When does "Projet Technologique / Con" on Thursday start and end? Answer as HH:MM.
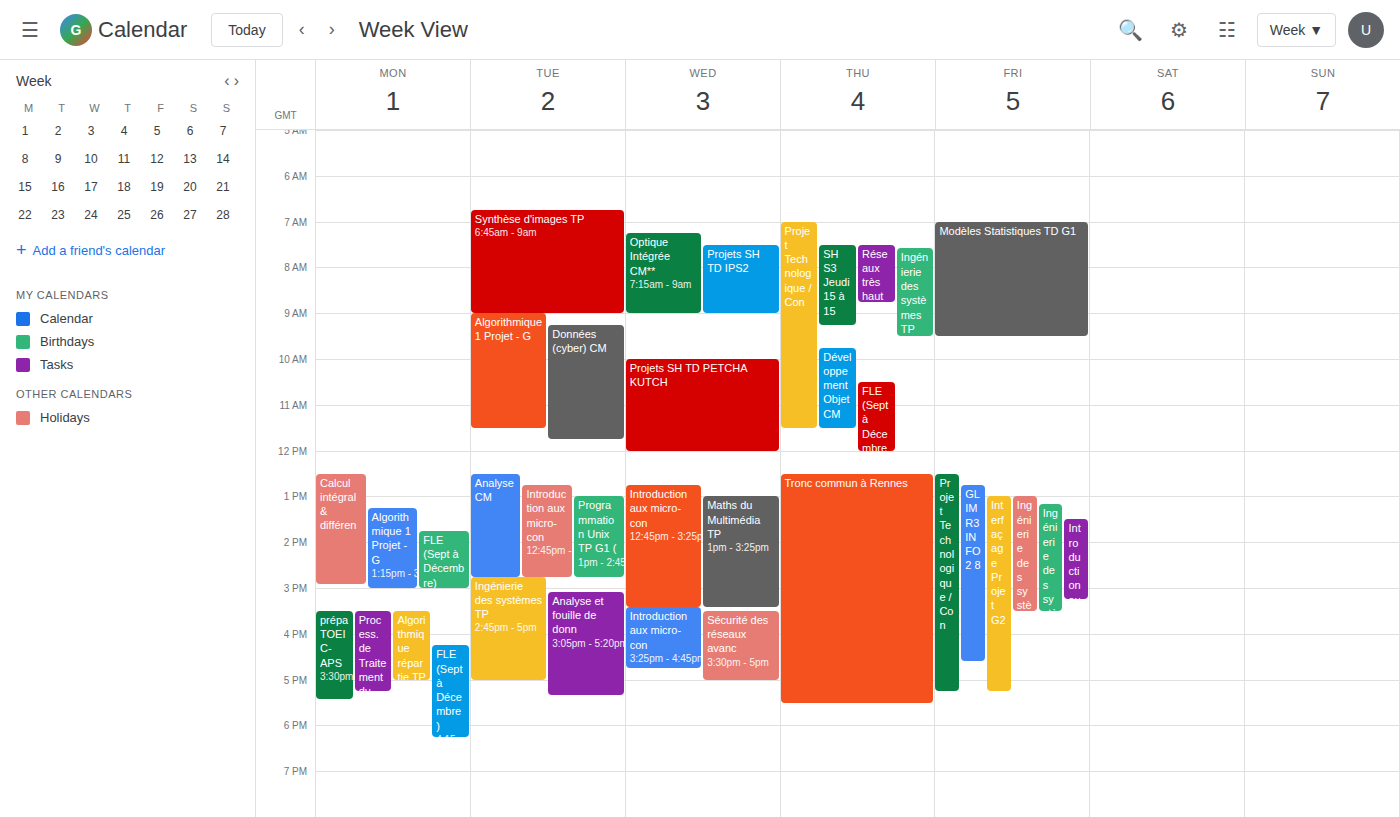
07:00 to 11:30